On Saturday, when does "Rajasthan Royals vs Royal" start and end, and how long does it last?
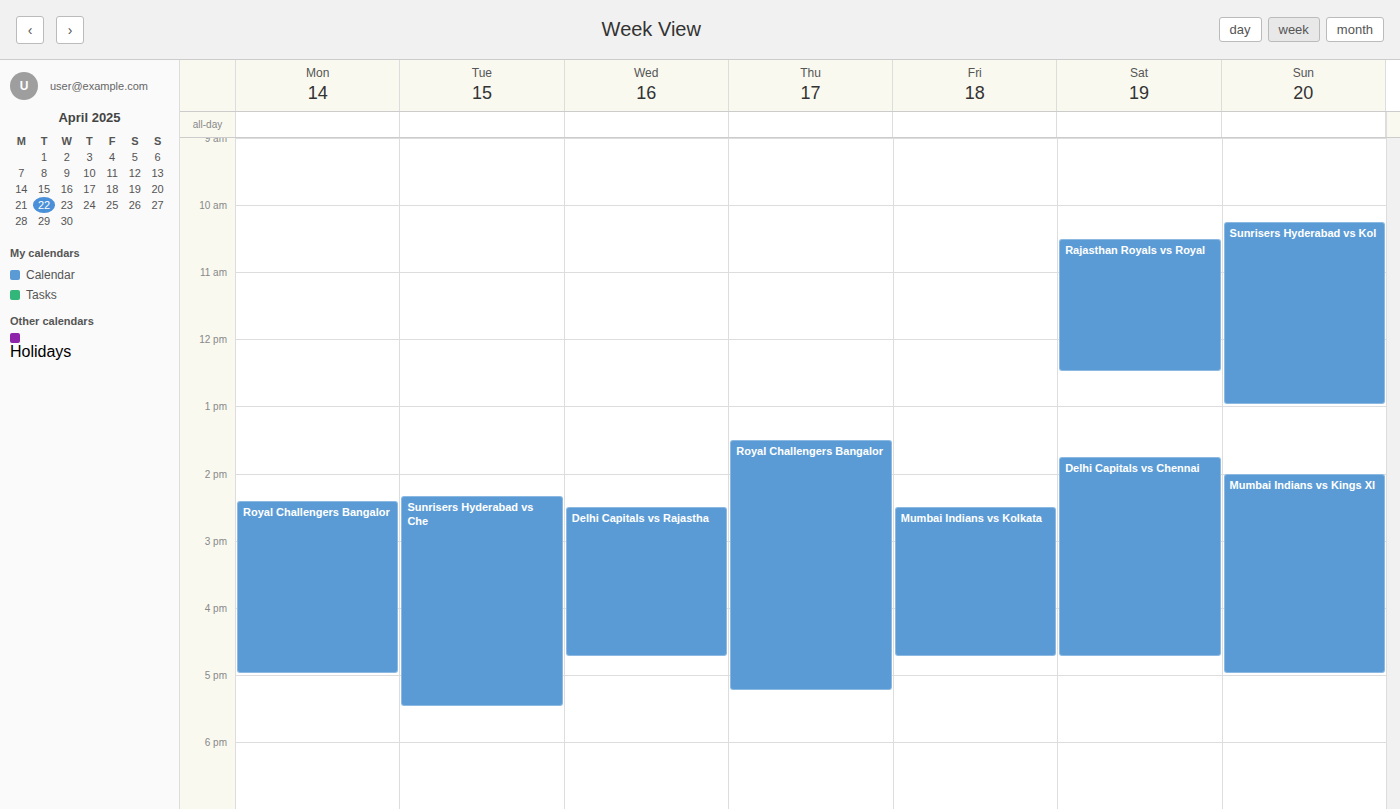
10:30 to 12:30, 2 hours